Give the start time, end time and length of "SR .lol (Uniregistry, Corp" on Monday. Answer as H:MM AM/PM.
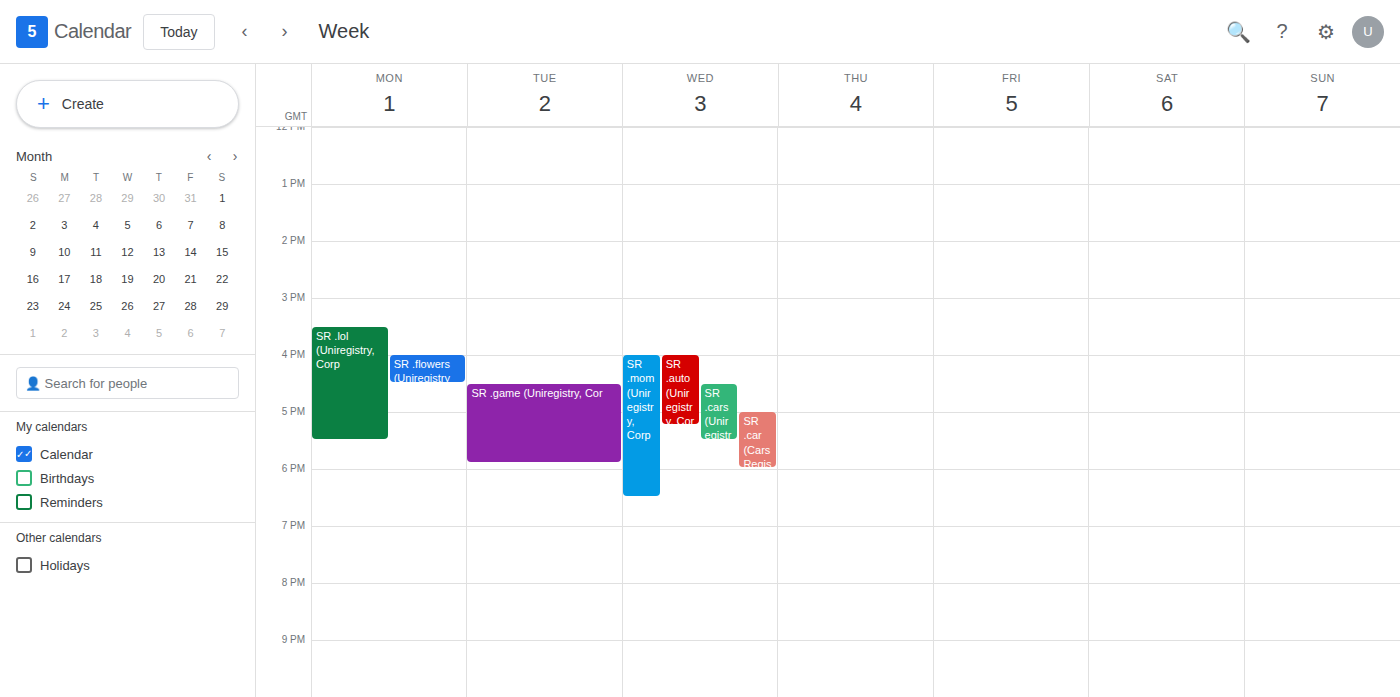
3:30 PM to 5:30 PM, 2 hours